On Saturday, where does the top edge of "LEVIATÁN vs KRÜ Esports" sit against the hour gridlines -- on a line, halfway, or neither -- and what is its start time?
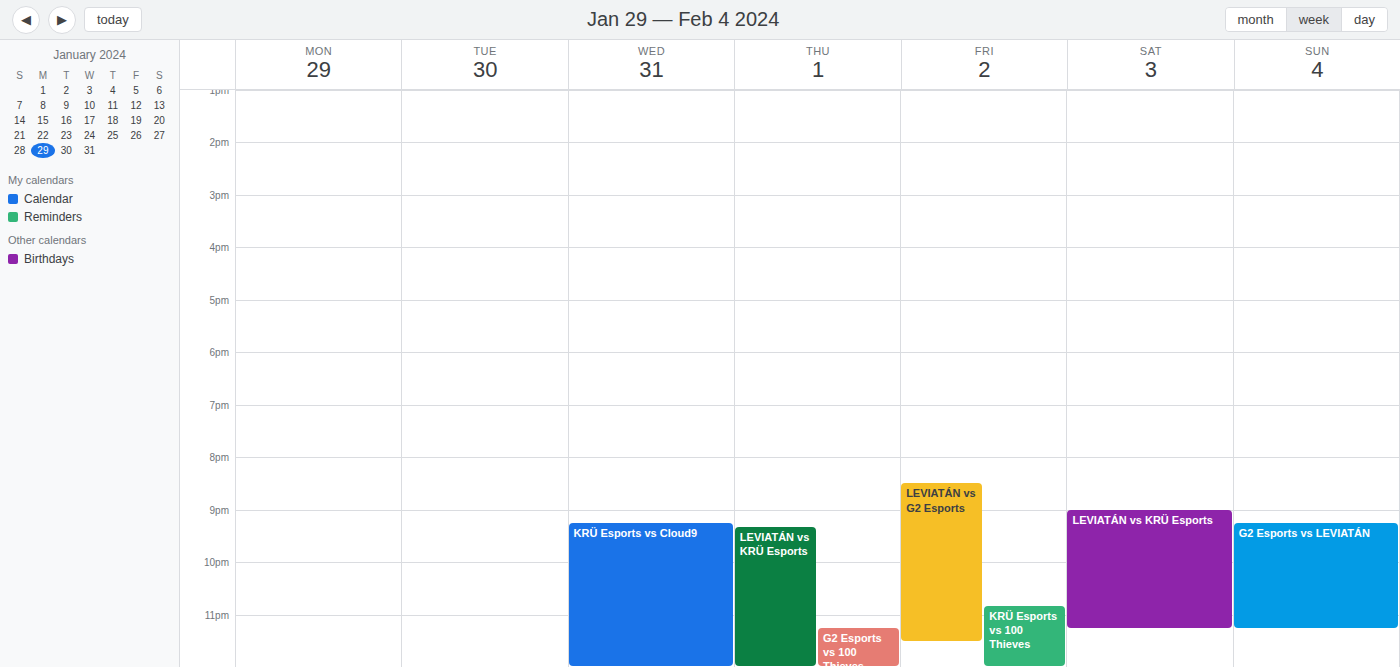
9:00 PM -- exactly on the 9 PM line.